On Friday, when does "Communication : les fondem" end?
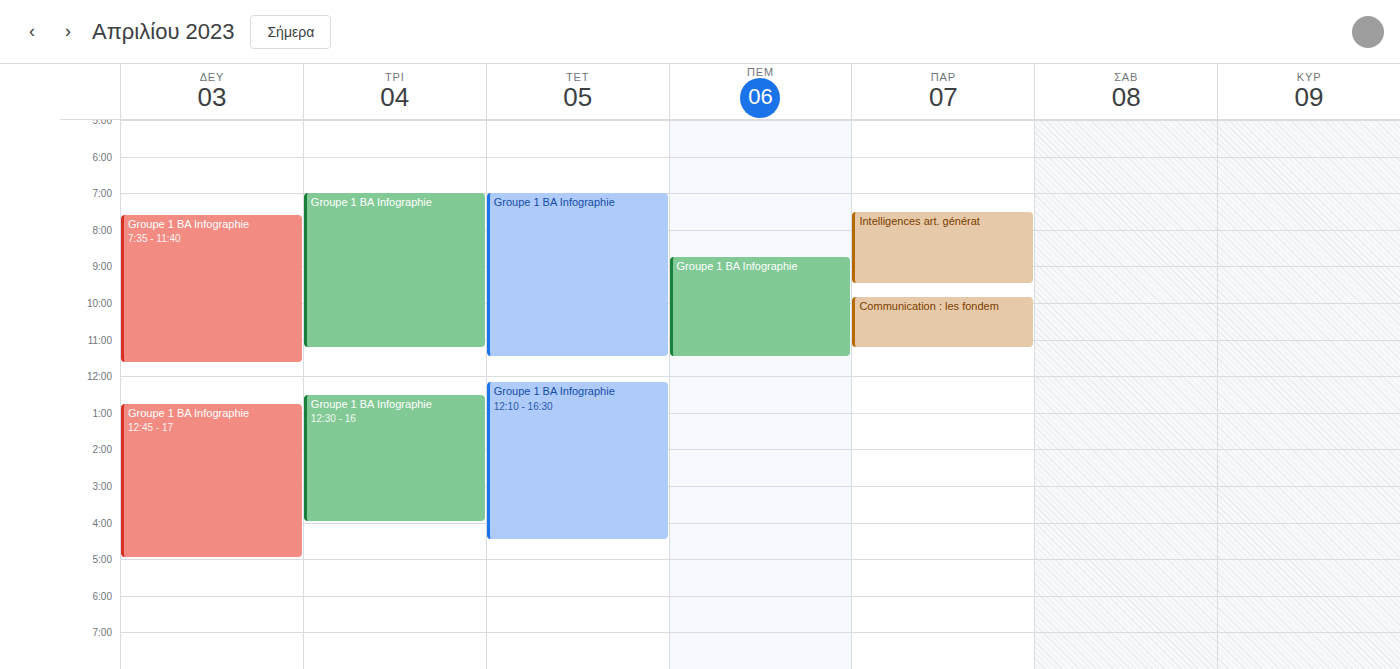
11:15 AM